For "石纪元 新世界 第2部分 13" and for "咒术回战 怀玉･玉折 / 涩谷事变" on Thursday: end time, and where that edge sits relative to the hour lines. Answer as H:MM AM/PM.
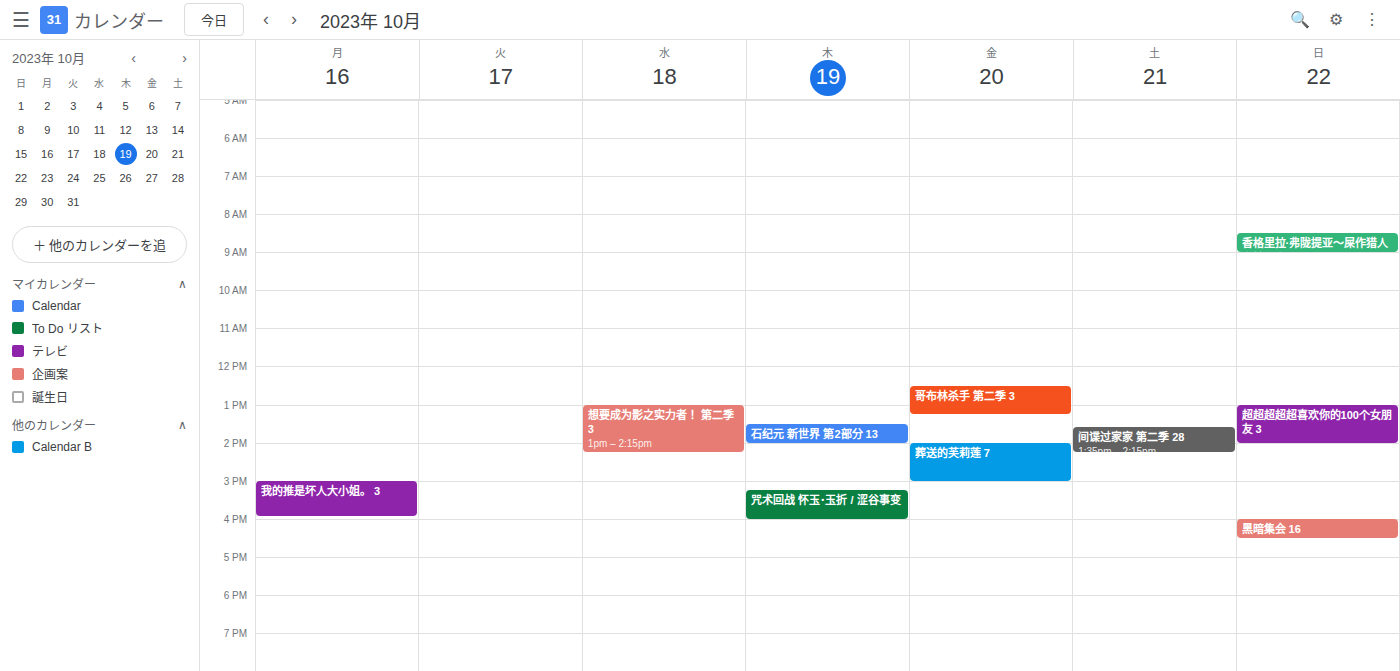
"石纪元 新世界 第2部分 13": 2:00 PM, exactly on the 2 PM line. "咒术回战 怀玉･玉折 / 涩谷事变": 4:00 PM, exactly on the 4 PM line.